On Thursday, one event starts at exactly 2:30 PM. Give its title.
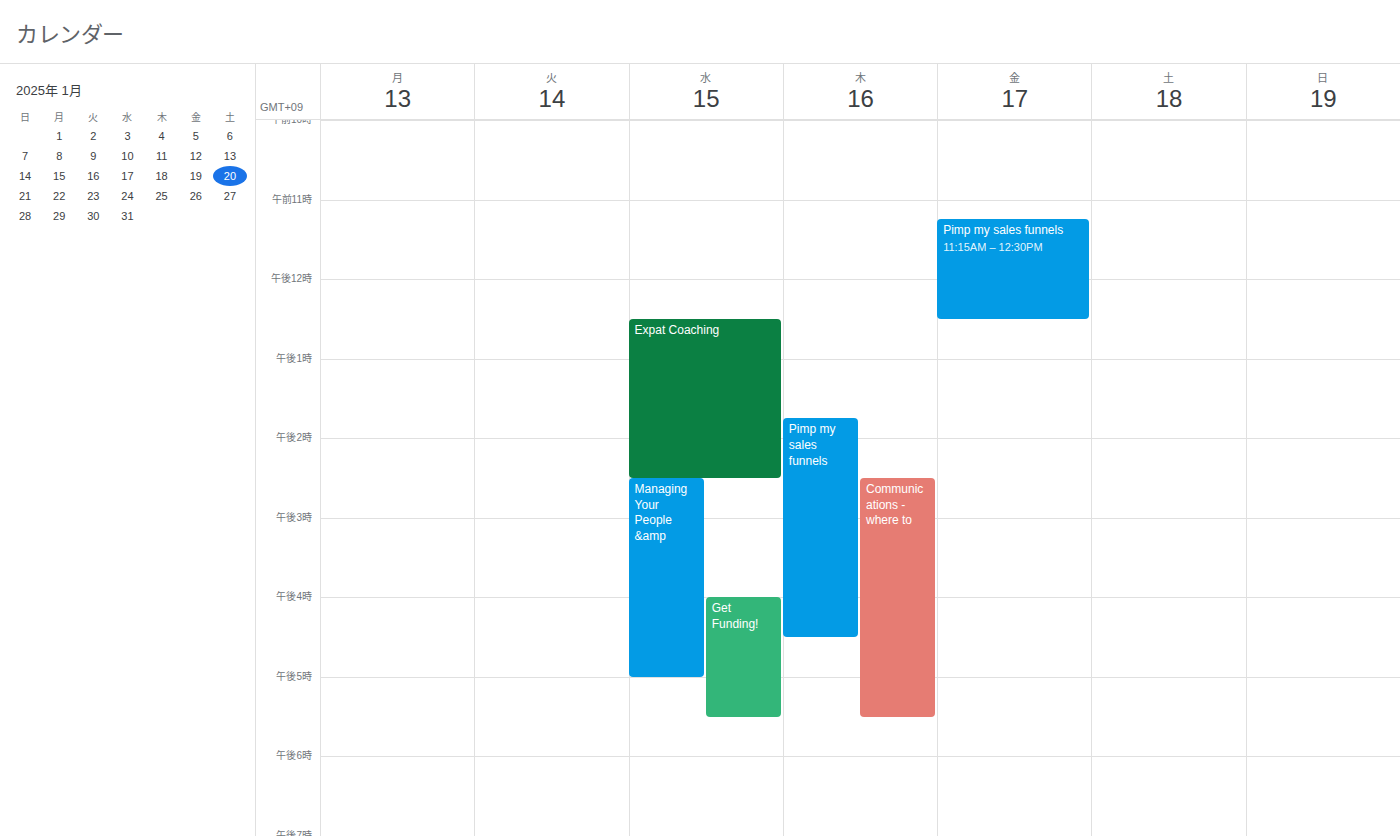
"Communications - where to"